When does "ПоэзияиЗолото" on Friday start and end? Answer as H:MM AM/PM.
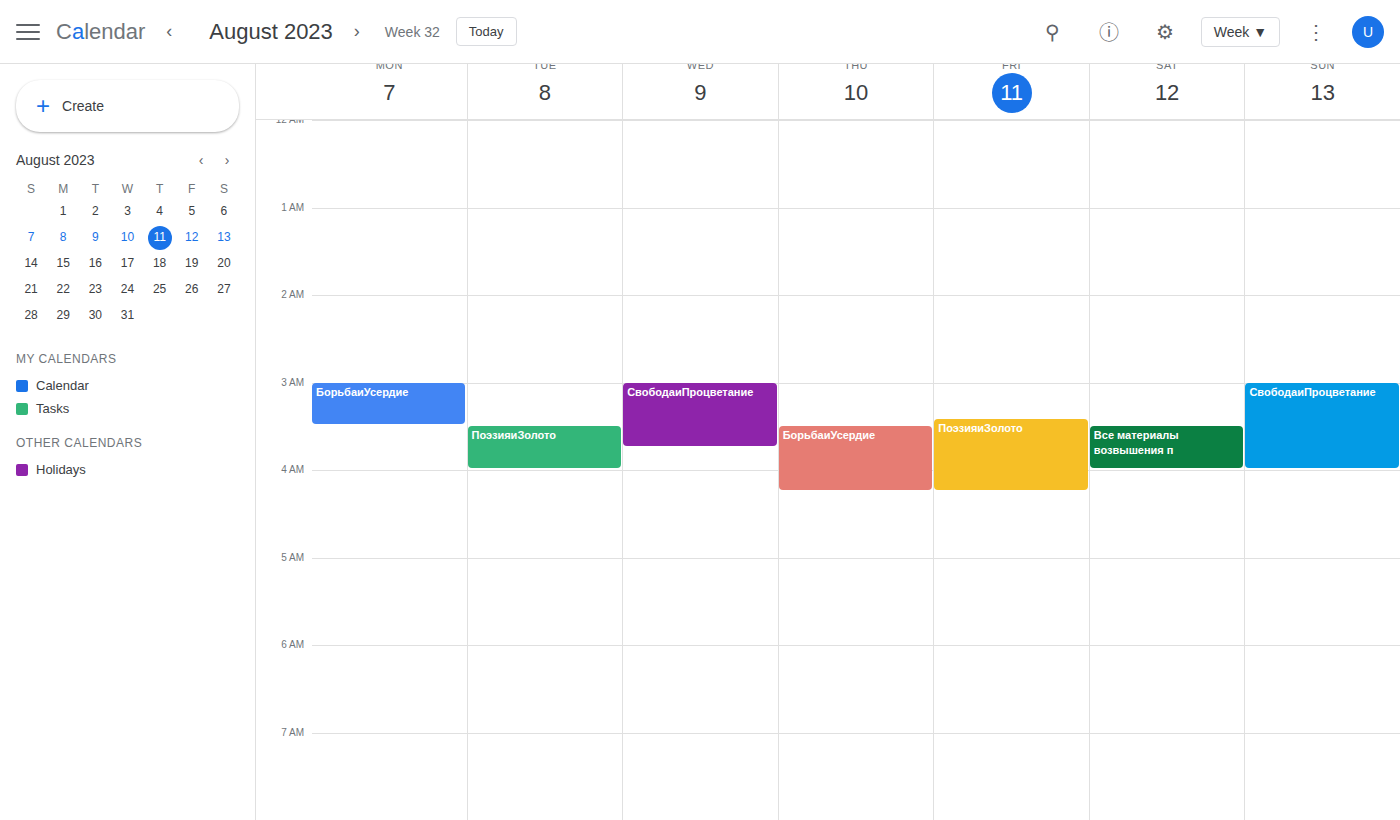
3:25 AM to 4:15 AM